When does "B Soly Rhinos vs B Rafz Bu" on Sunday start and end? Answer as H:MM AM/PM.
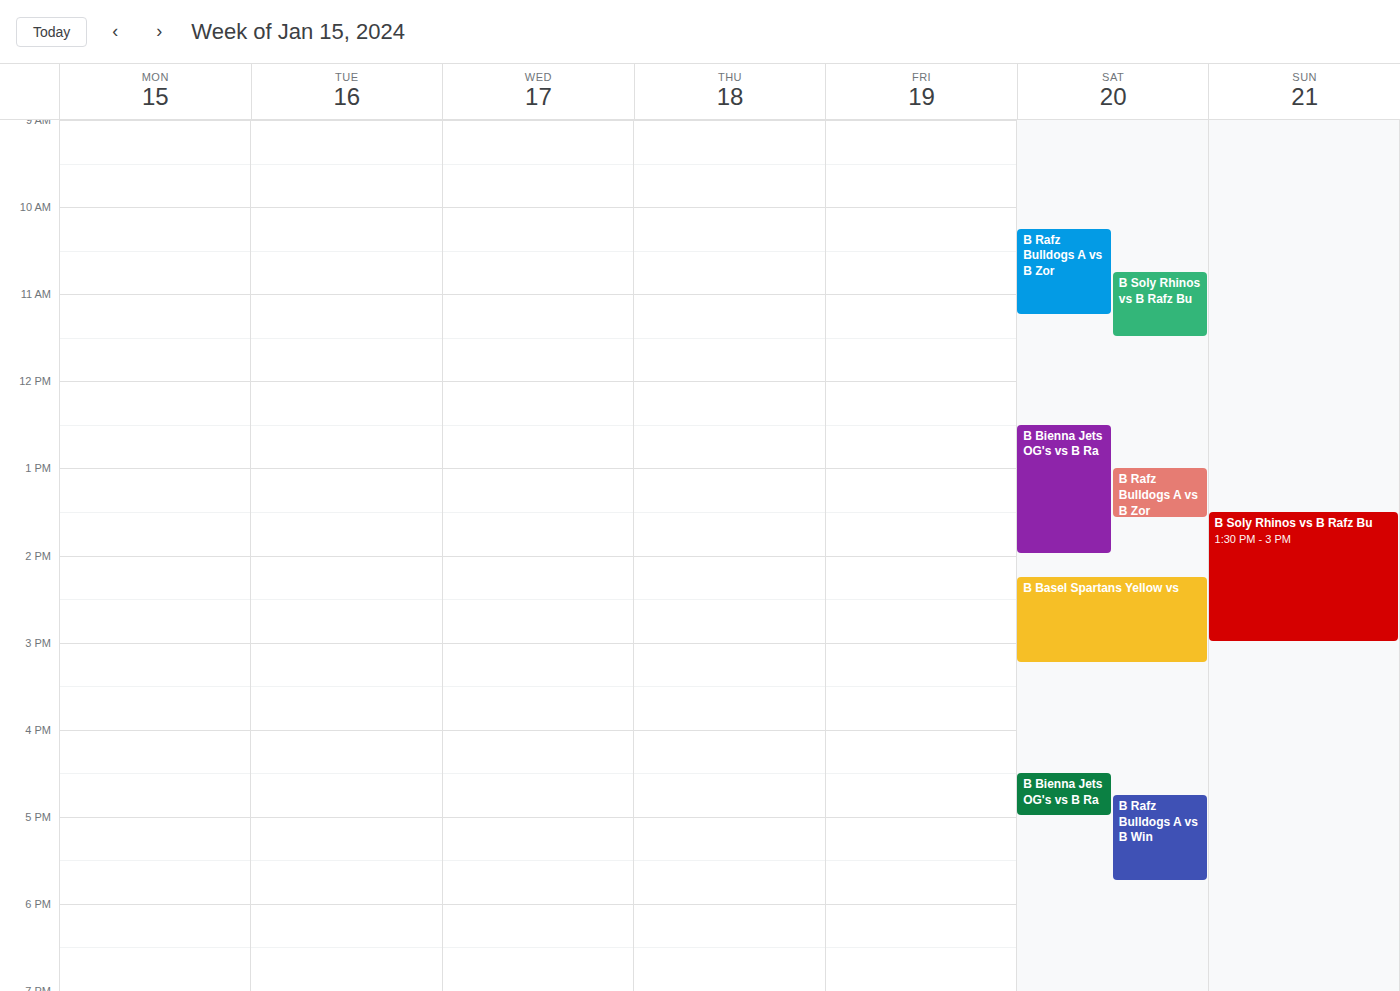
1:30 PM to 3:00 PM